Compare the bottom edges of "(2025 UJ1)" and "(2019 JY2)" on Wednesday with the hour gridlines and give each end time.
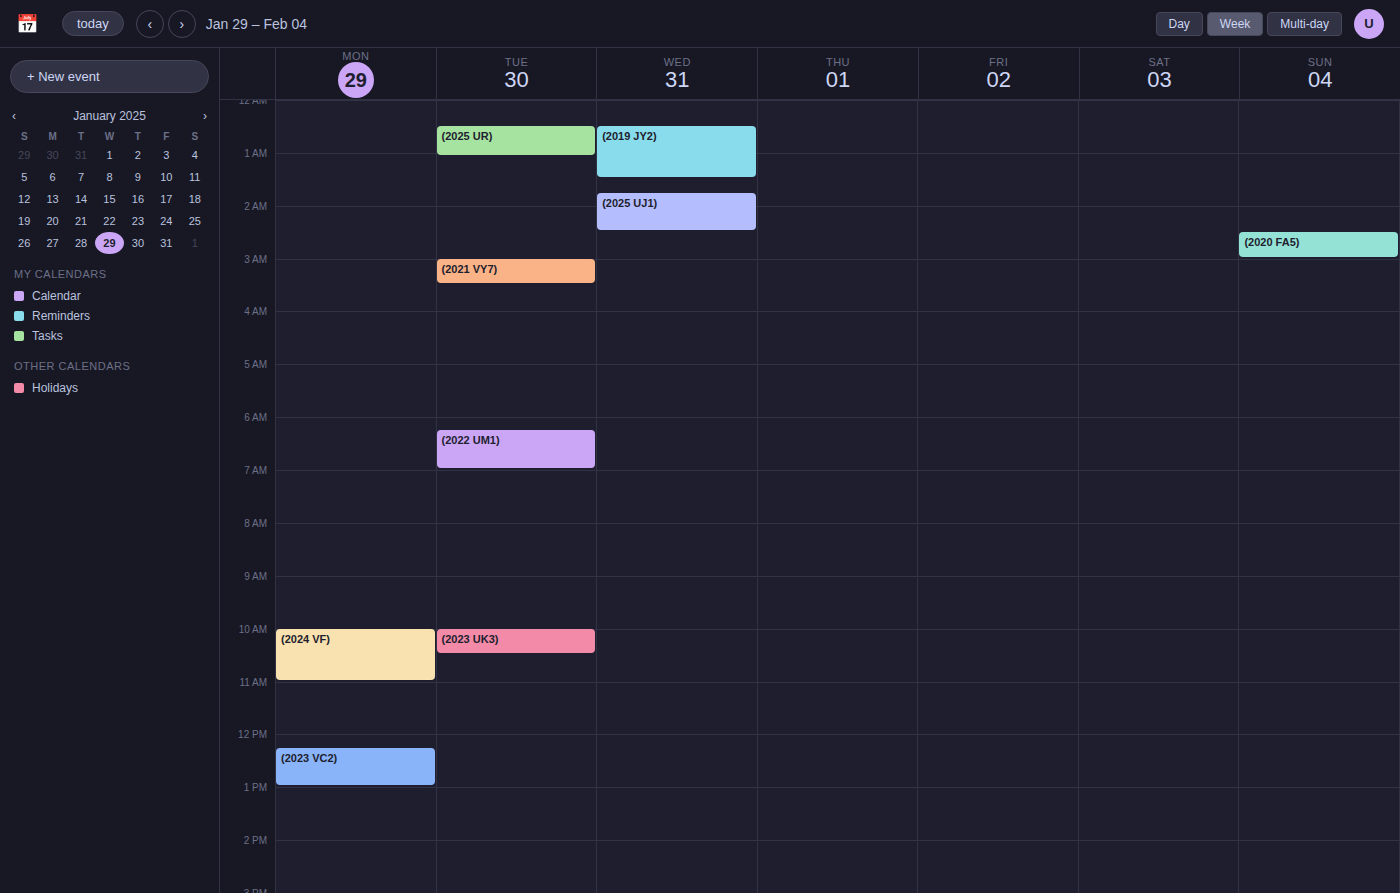
"(2025 UJ1)": 2:30 AM, halfway between the 2 AM and 3 AM lines. "(2019 JY2)": 1:30 AM, halfway between the 1 AM and 2 AM lines.